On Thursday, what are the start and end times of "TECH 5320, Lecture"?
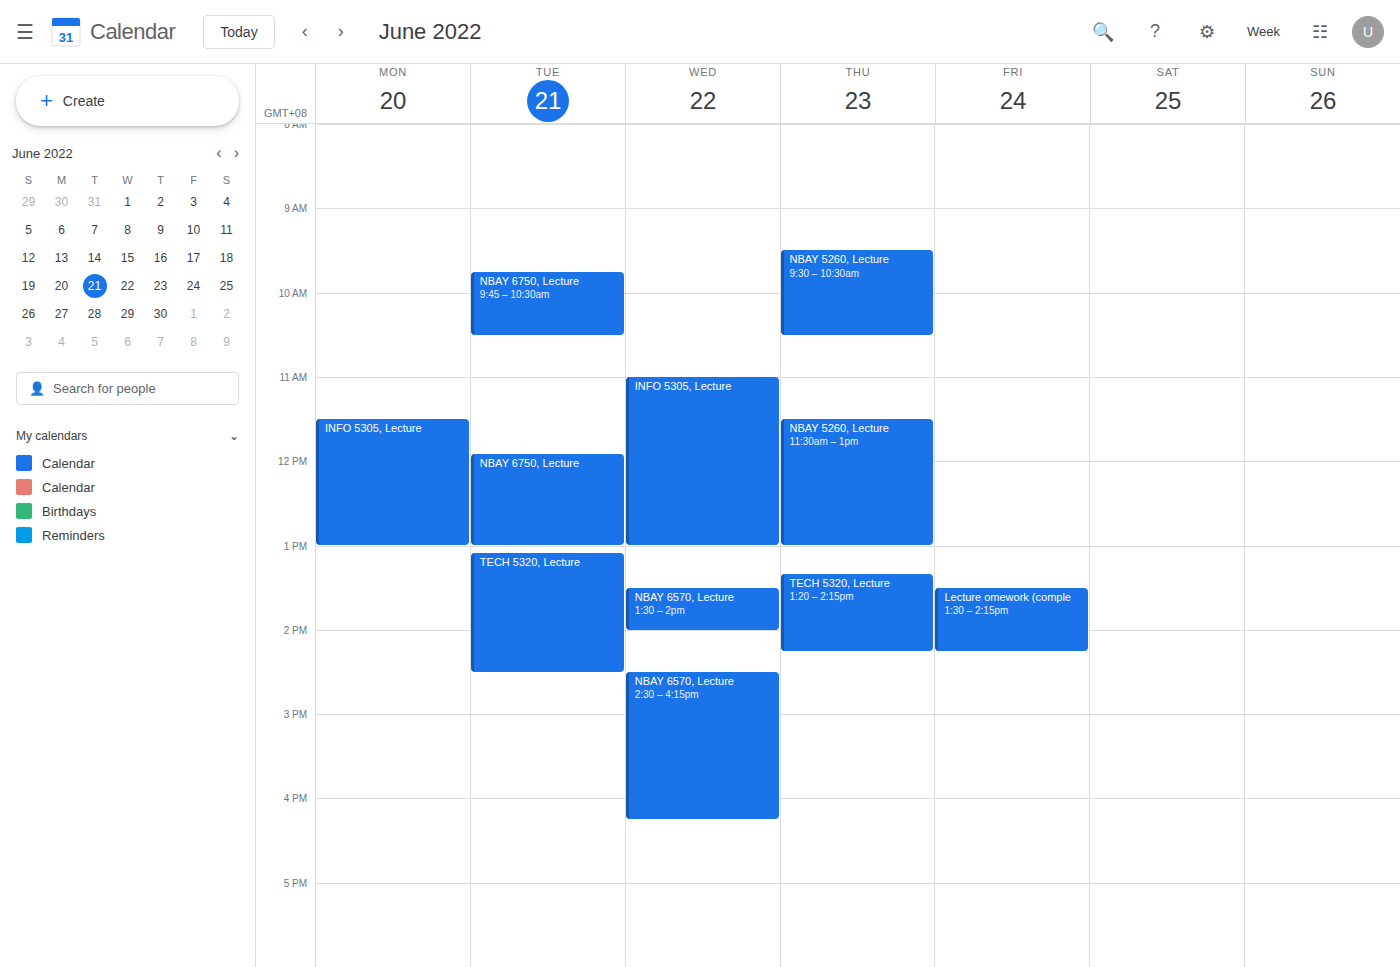
1:20 PM to 2:15 PM